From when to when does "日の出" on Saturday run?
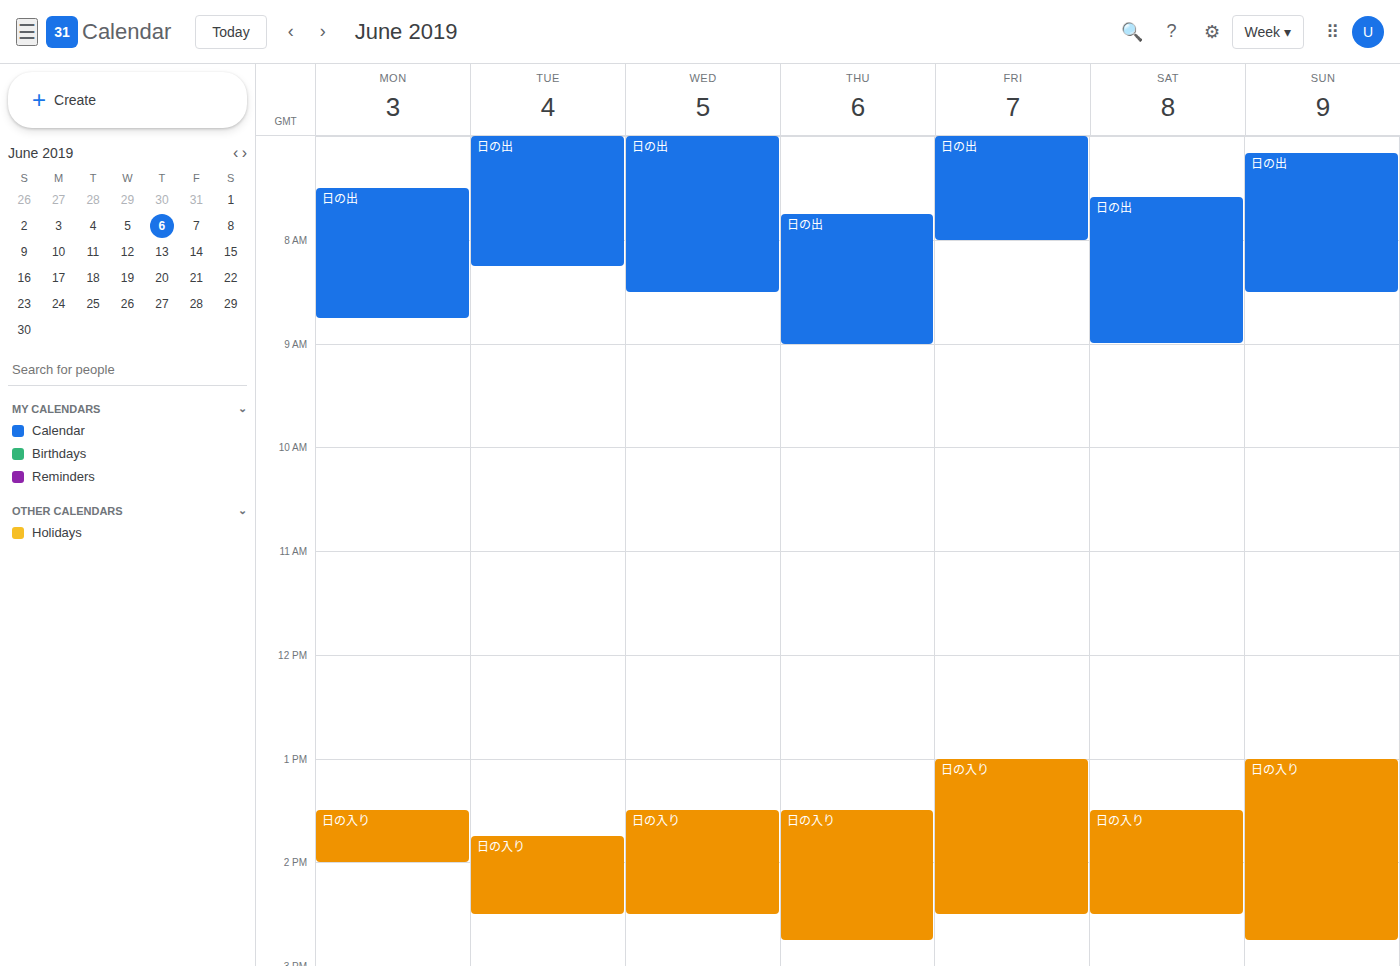
7:35 AM to 9:00 AM